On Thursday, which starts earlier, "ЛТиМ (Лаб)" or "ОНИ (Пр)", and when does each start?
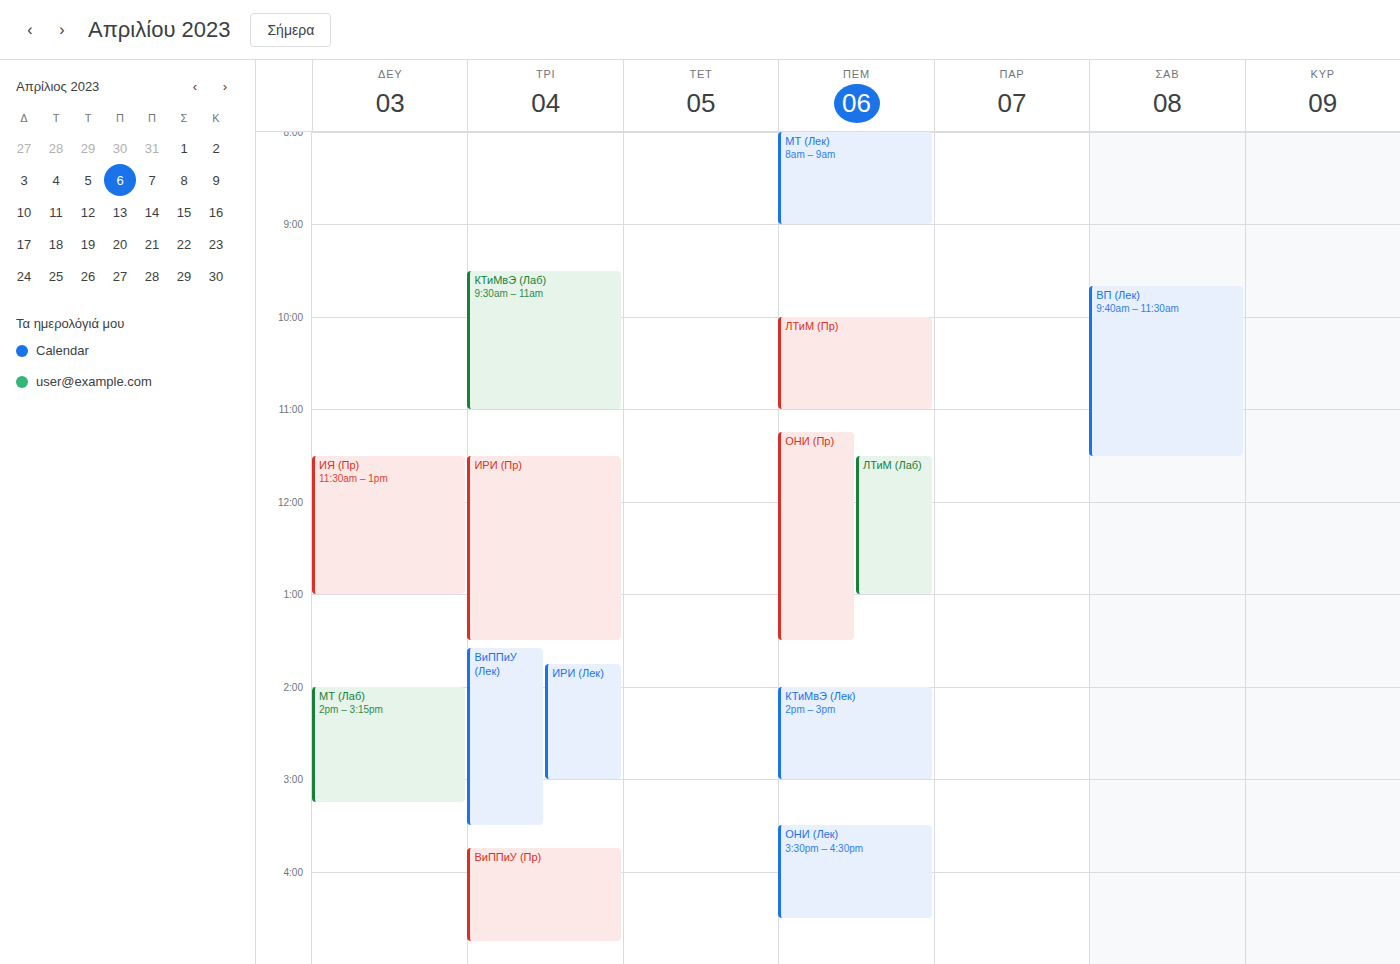
"ОНИ (Пр)" 11:15 AM; "ЛТиМ (Лаб)" 11:30 AM.